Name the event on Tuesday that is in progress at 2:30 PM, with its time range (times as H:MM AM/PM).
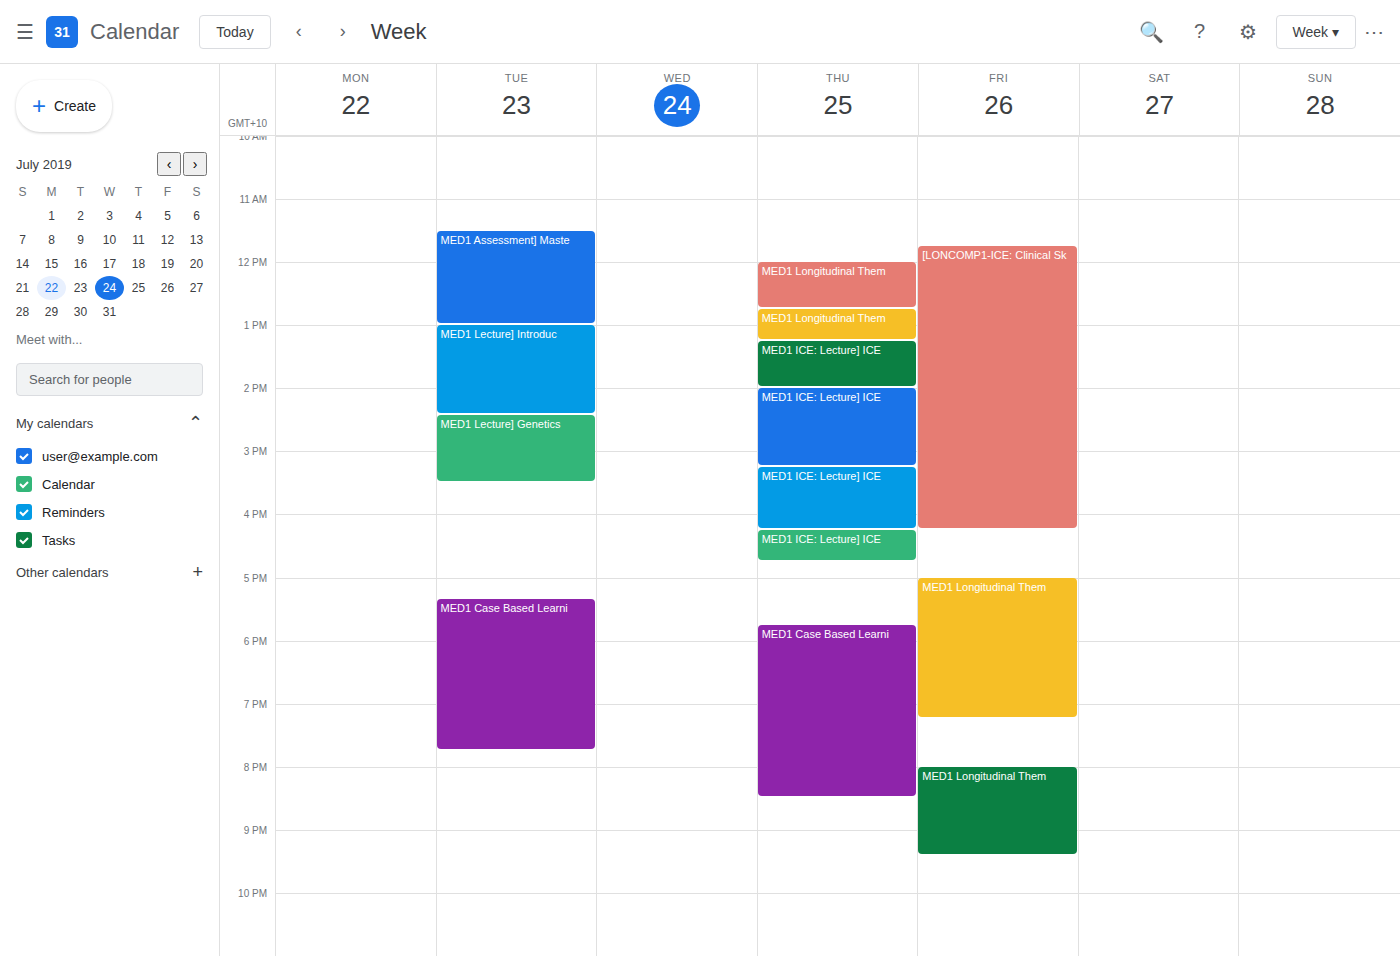
"MED1 Lecture] Genetics", 2:25 PM to 3:30 PM